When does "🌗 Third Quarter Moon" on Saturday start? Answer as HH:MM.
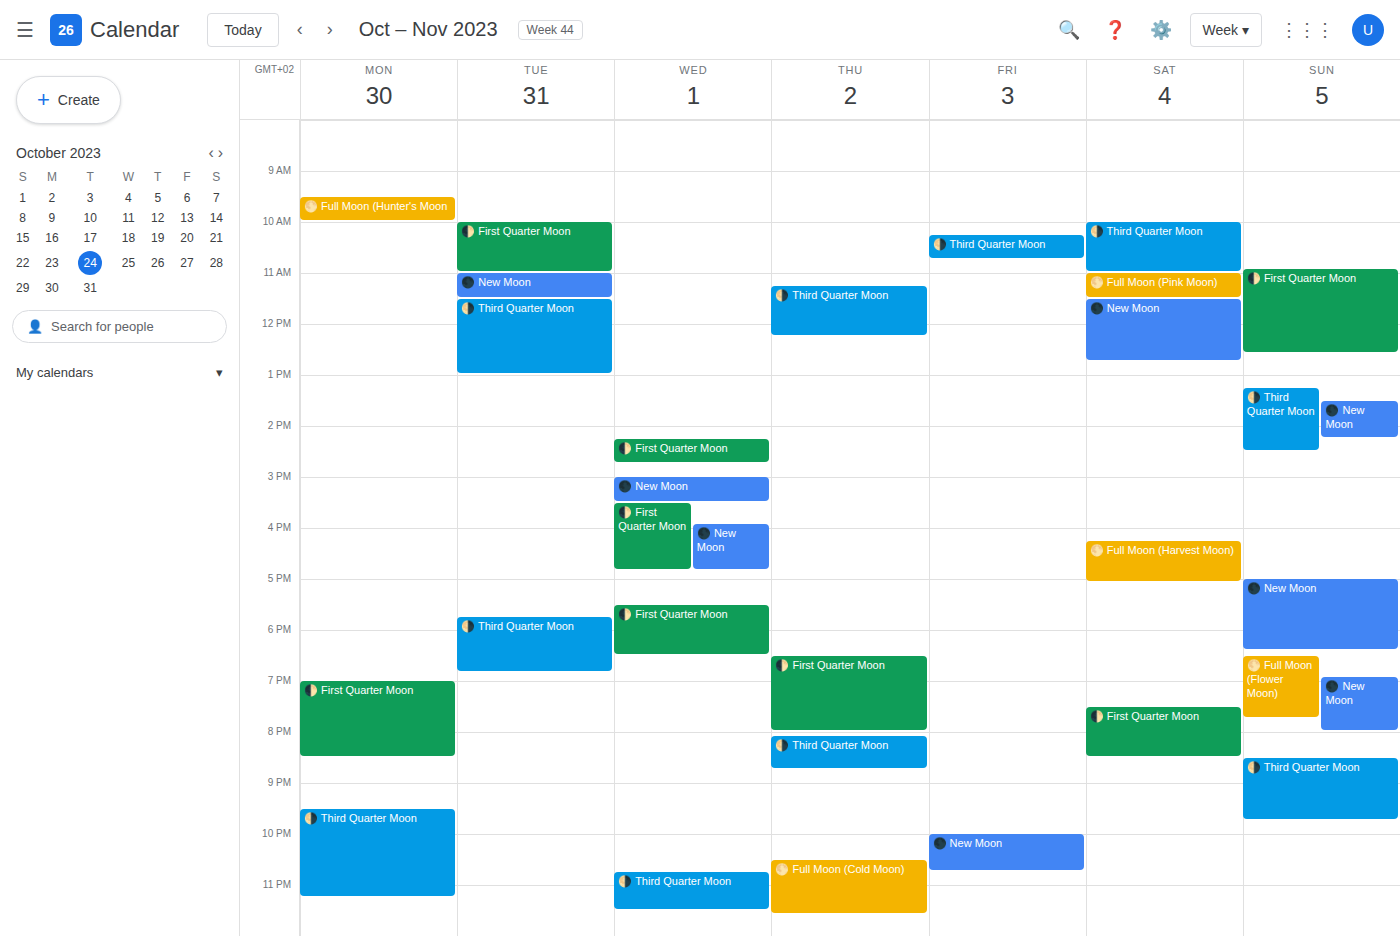
10:00